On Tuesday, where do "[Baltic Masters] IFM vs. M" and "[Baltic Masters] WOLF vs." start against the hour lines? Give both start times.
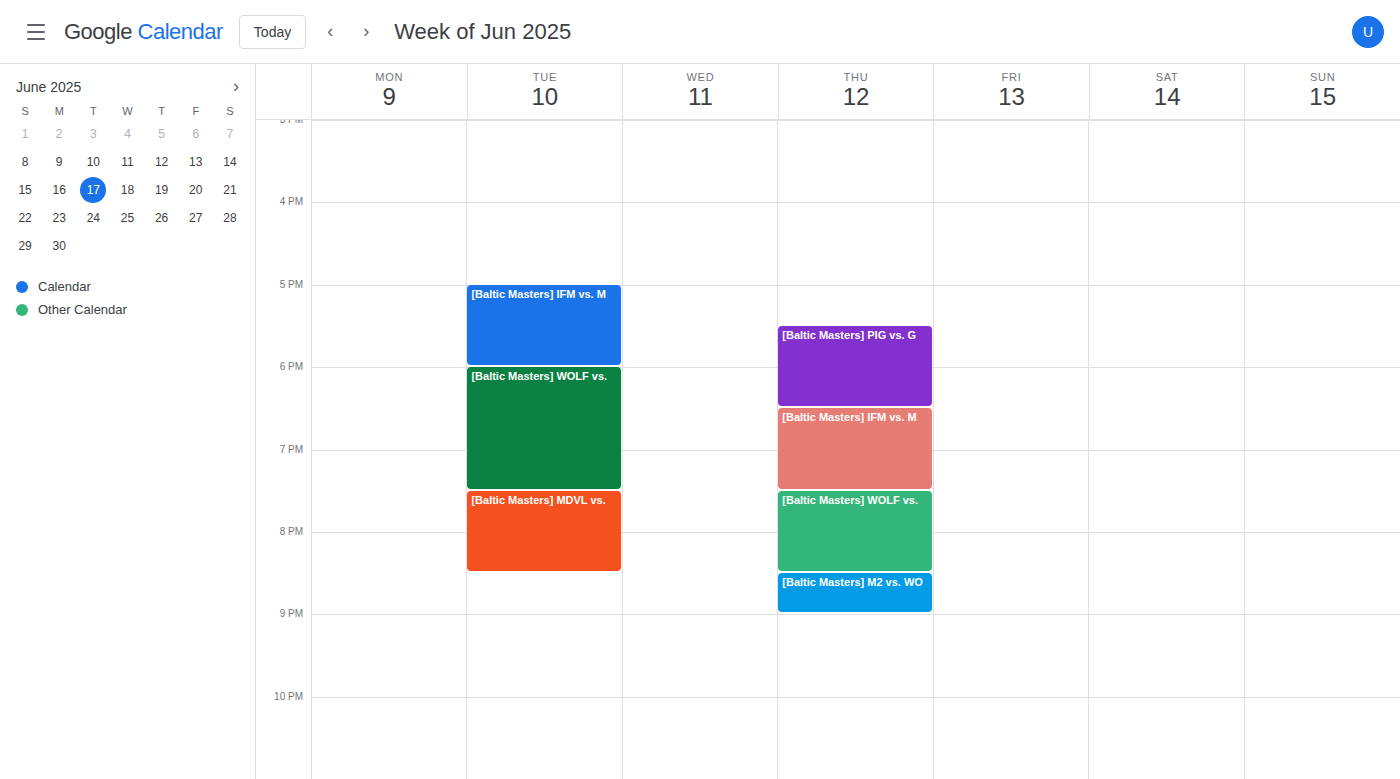
"[Baltic Masters] IFM vs. M": 5:00 PM, exactly on the 5 PM line. "[Baltic Masters] WOLF vs.": 6:00 PM, exactly on the 6 PM line.